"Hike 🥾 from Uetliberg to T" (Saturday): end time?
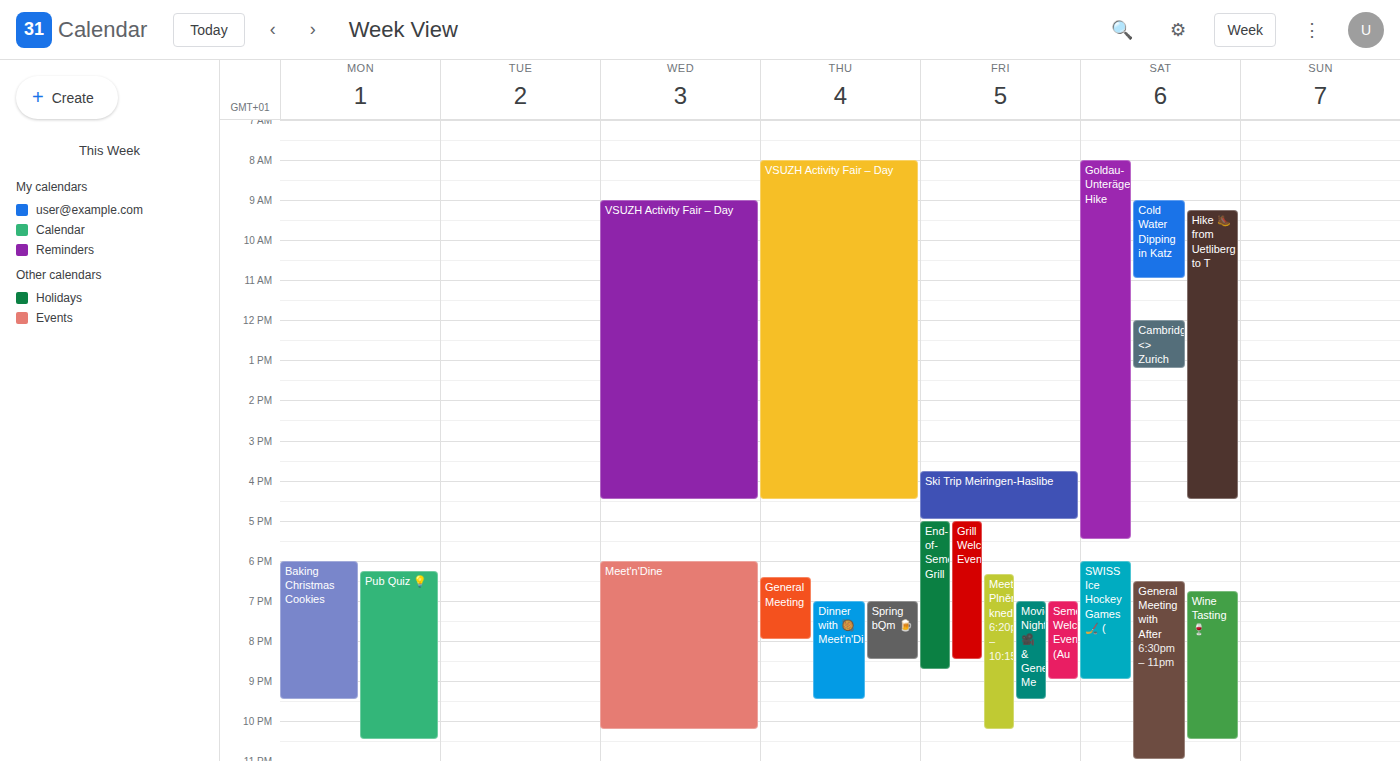
16:30